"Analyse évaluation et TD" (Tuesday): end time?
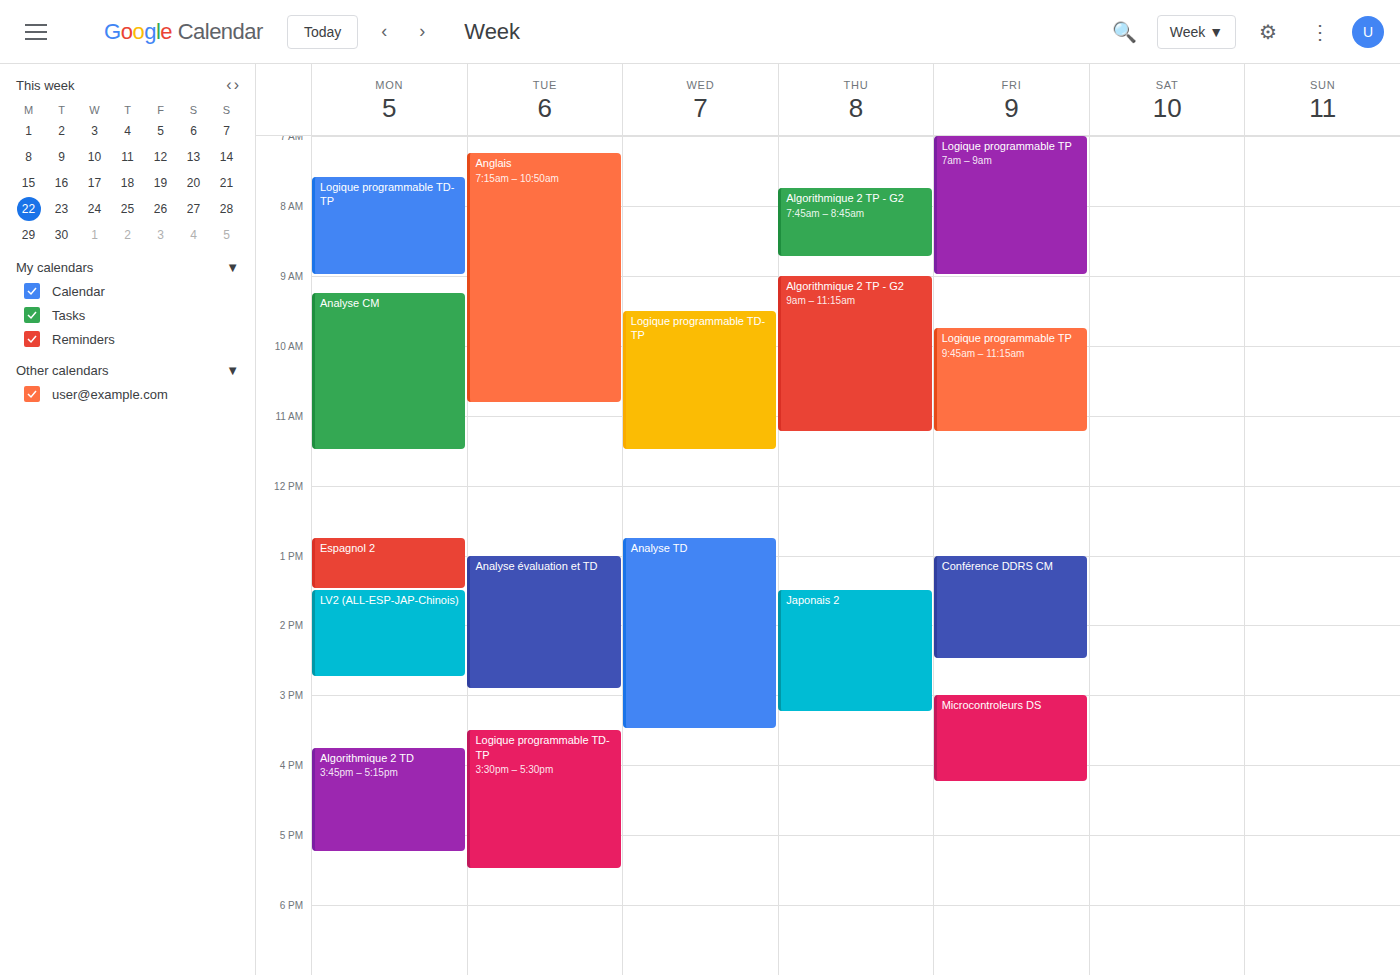
2:55 PM